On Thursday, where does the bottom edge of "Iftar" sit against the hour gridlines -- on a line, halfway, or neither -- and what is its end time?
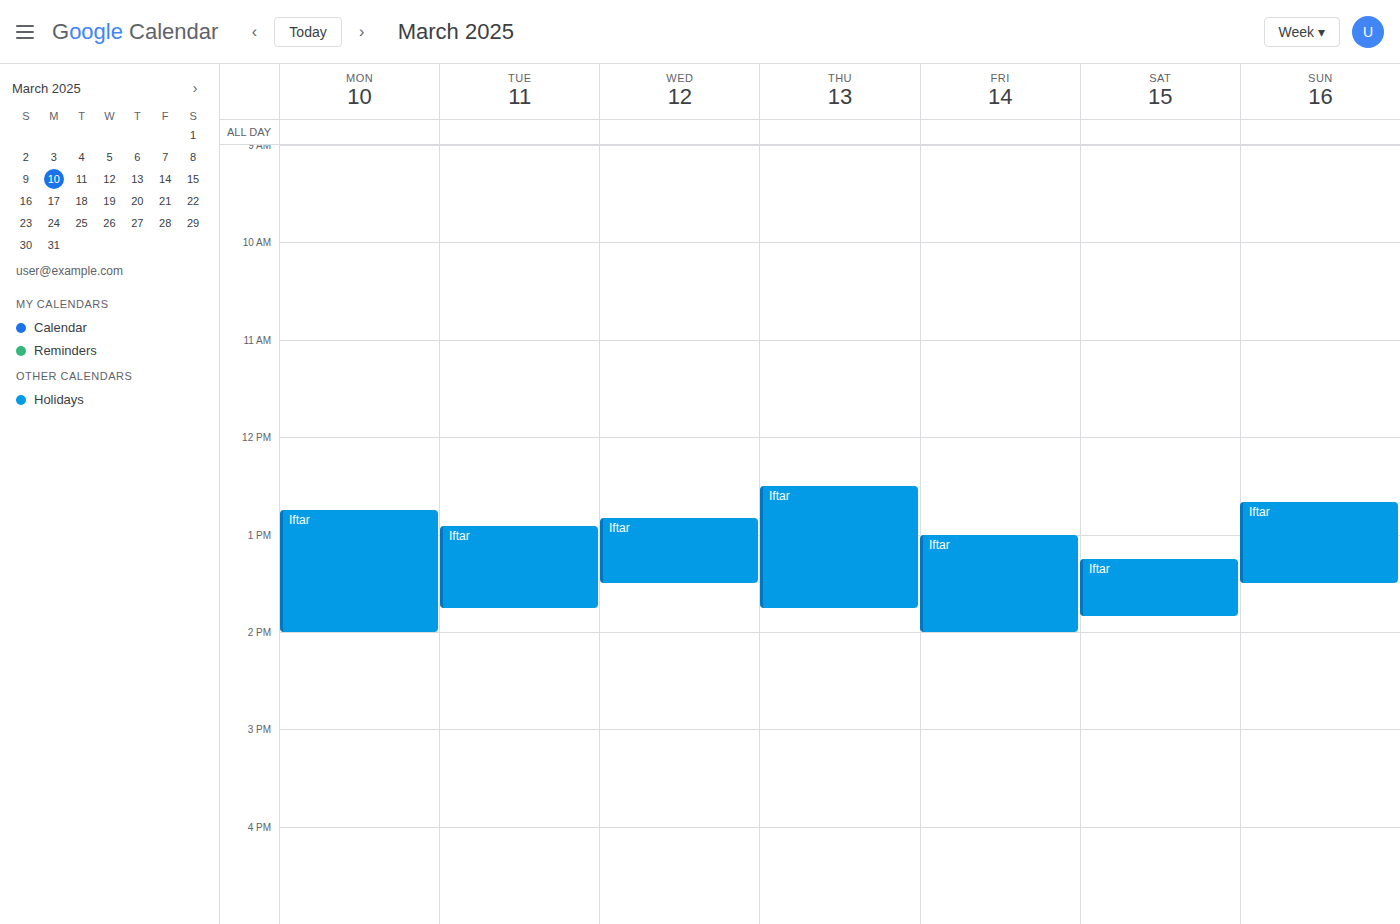
1:45 PM -- neither: three quarters of the way from the 1 PM line to the 2 PM line.